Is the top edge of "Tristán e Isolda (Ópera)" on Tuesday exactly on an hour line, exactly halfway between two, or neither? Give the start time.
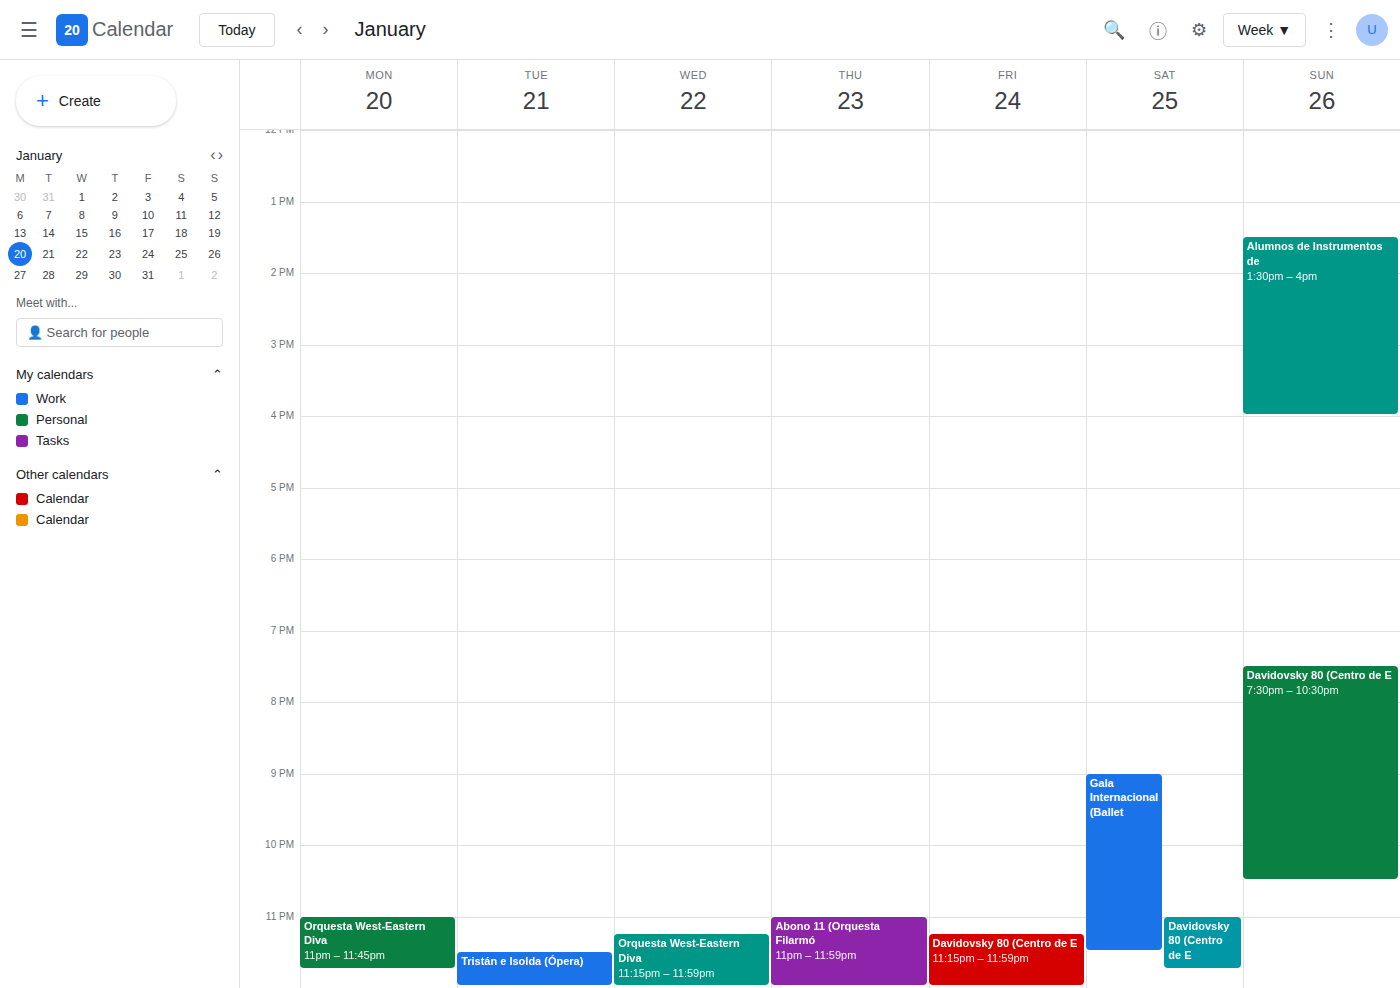
11:30 PM -- halfway between the 11 PM and 12 AM lines.